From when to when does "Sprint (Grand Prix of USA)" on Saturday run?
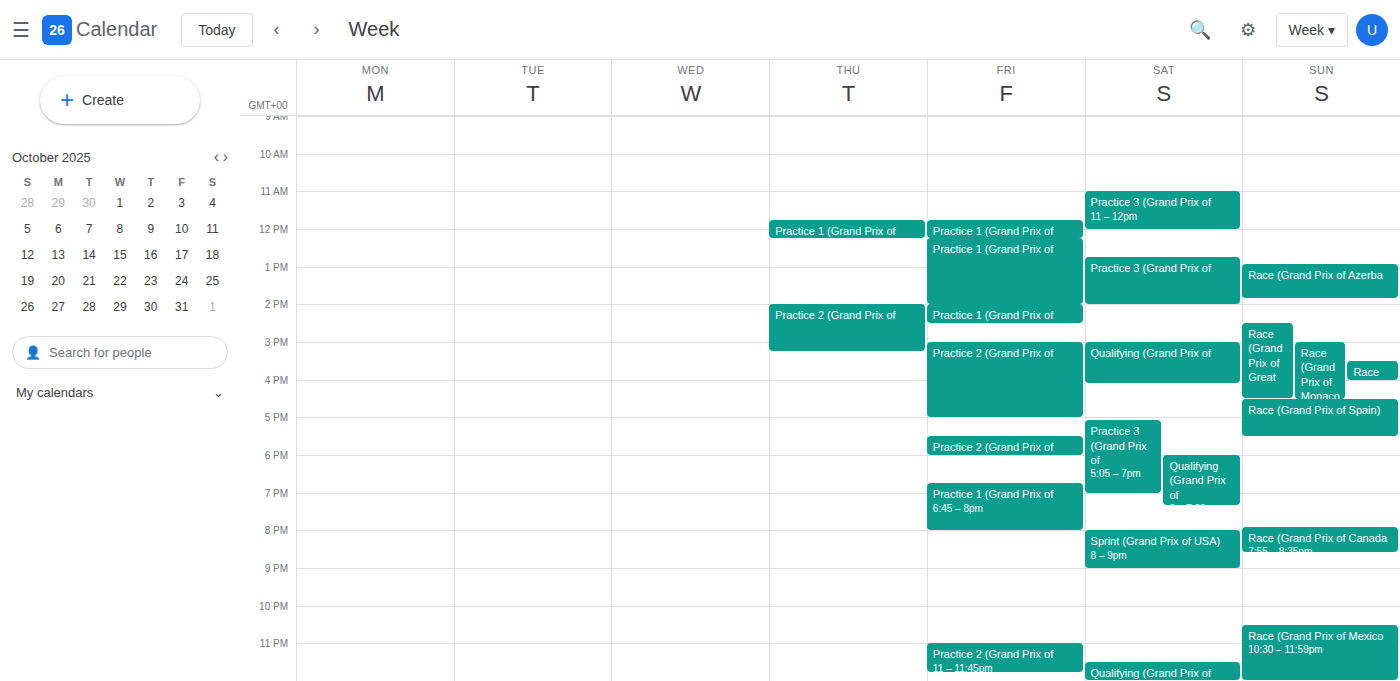
8:00 PM to 9:00 PM